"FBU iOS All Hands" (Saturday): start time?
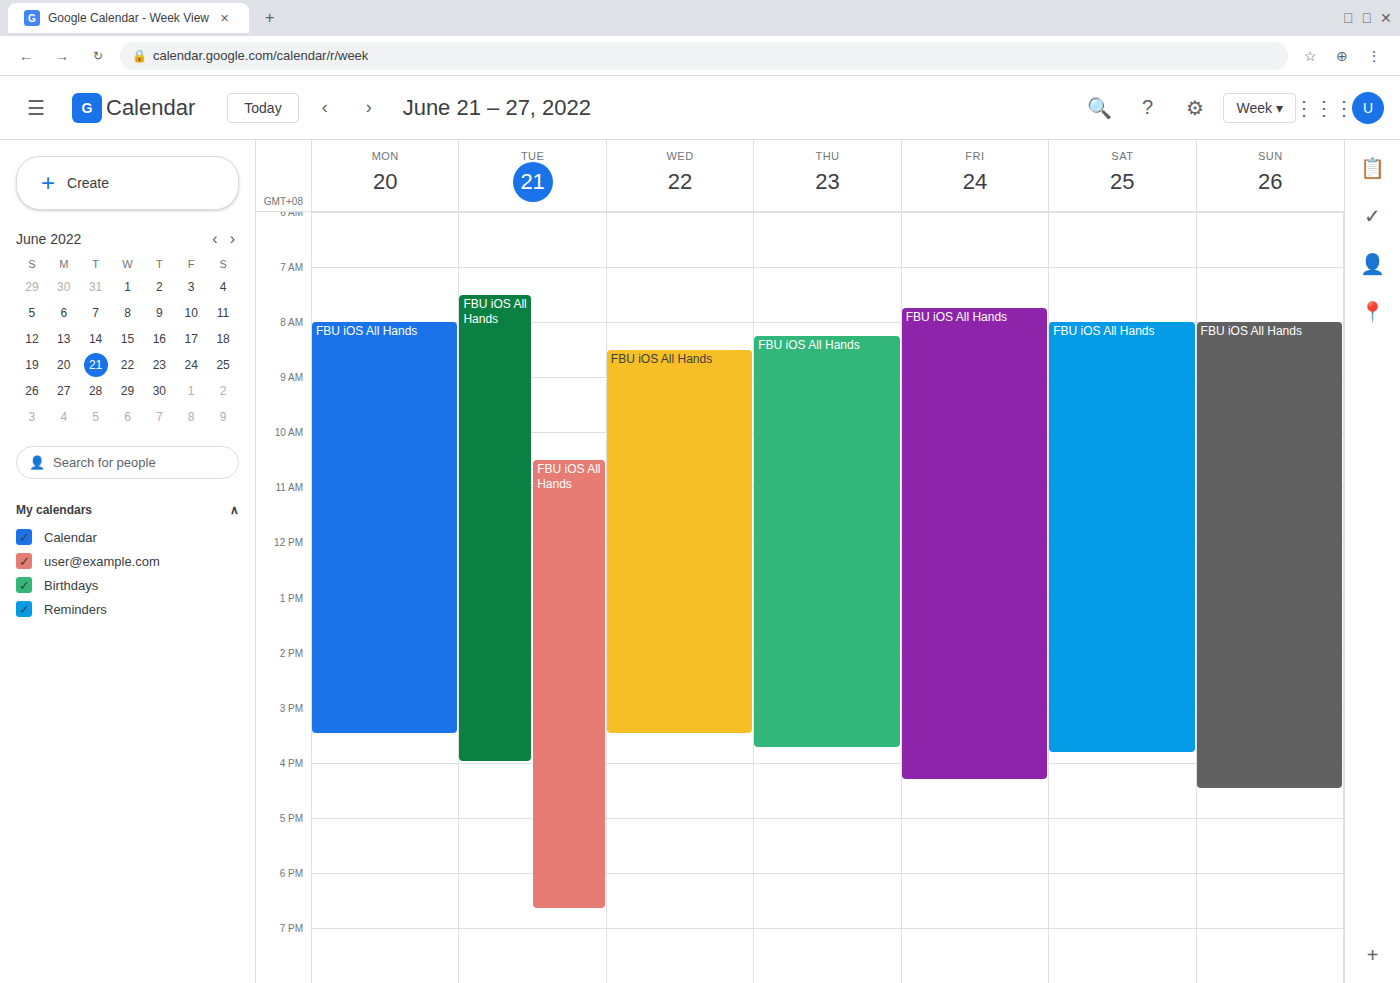
8:00 AM